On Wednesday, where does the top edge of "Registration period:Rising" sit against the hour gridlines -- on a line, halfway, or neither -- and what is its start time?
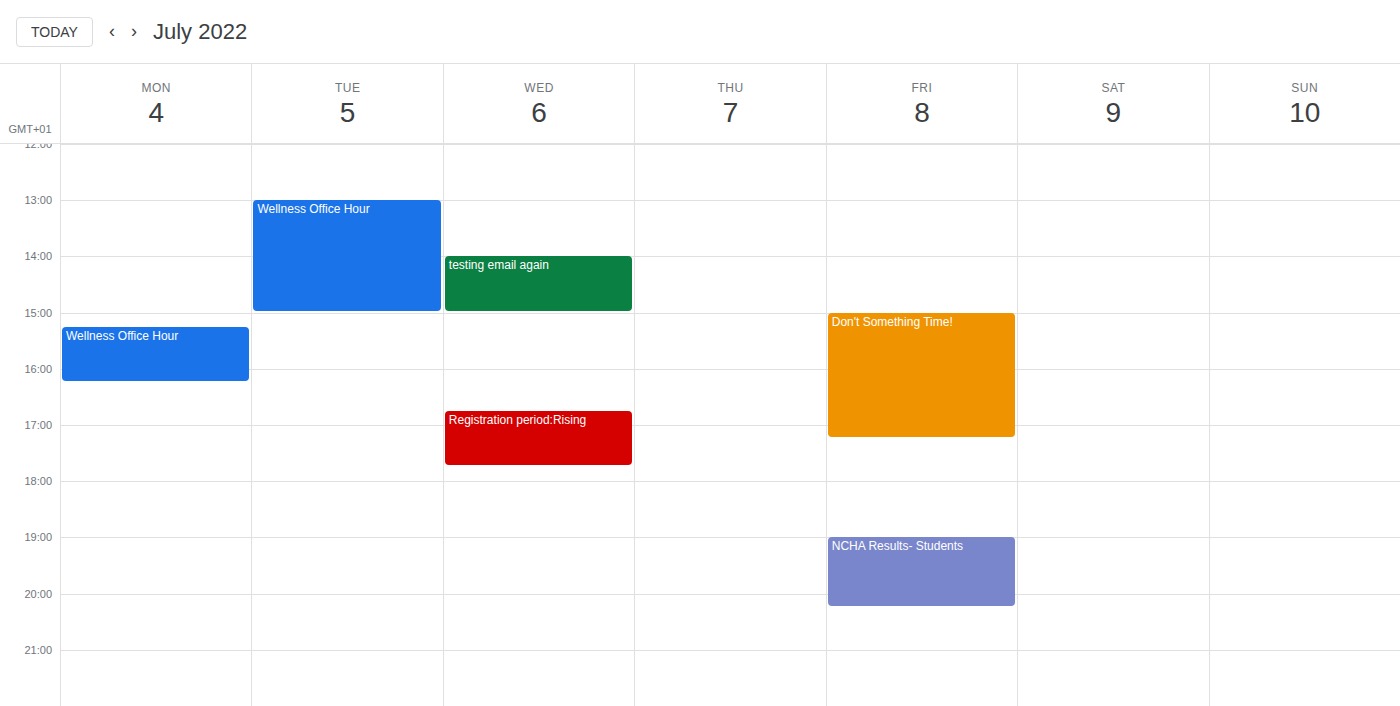
4:45 PM -- neither: three quarters of the way from the 4 PM line to the 5 PM line.